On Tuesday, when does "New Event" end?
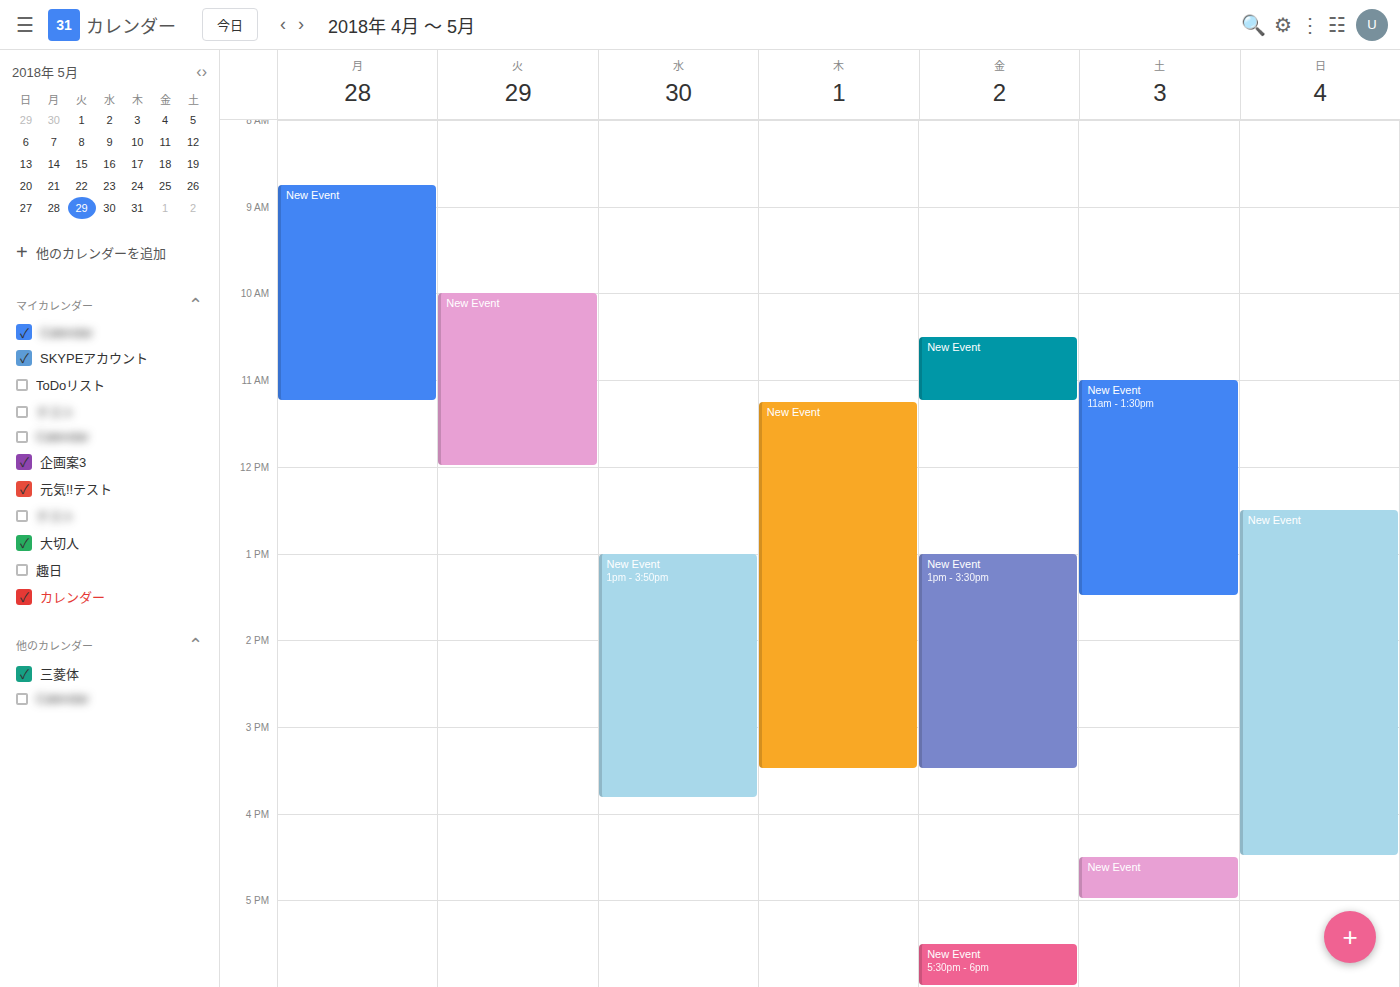
12:00 PM